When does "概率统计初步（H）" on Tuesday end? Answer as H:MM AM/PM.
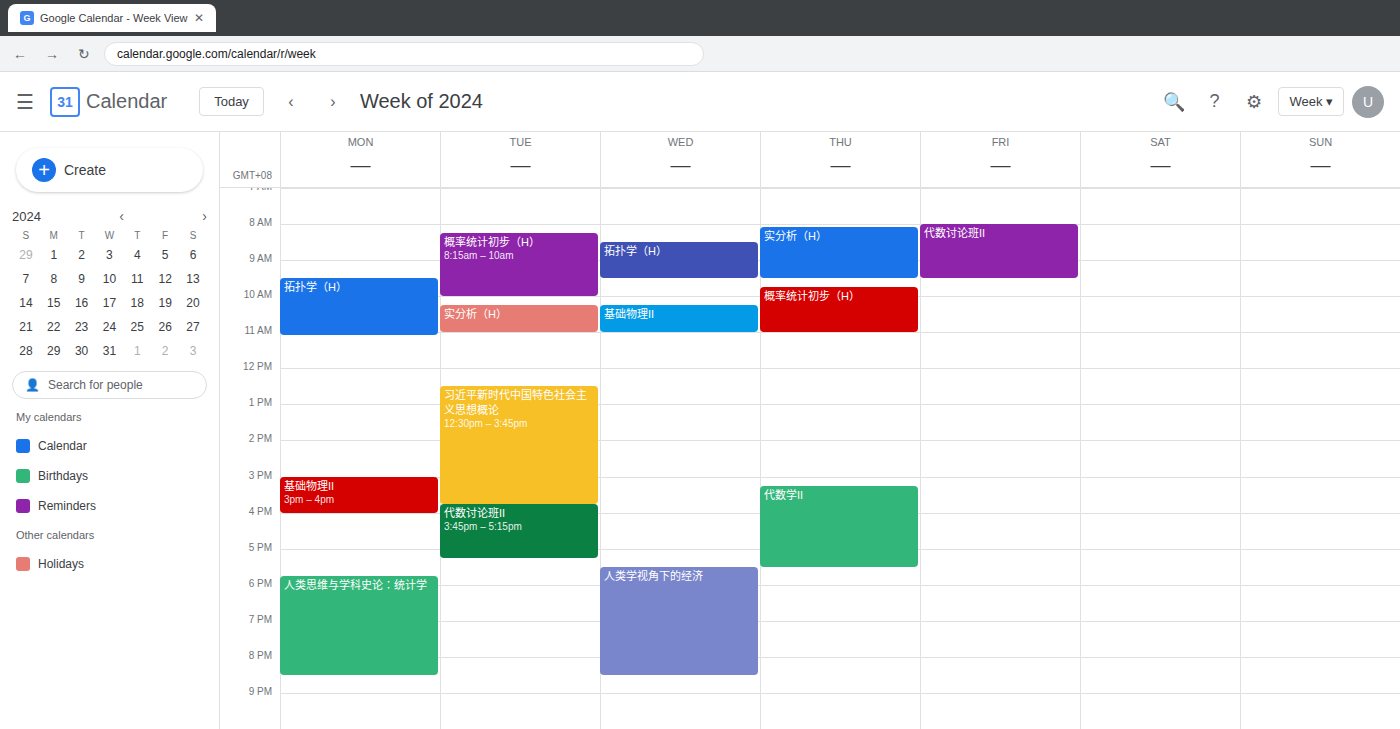
10:00 AM